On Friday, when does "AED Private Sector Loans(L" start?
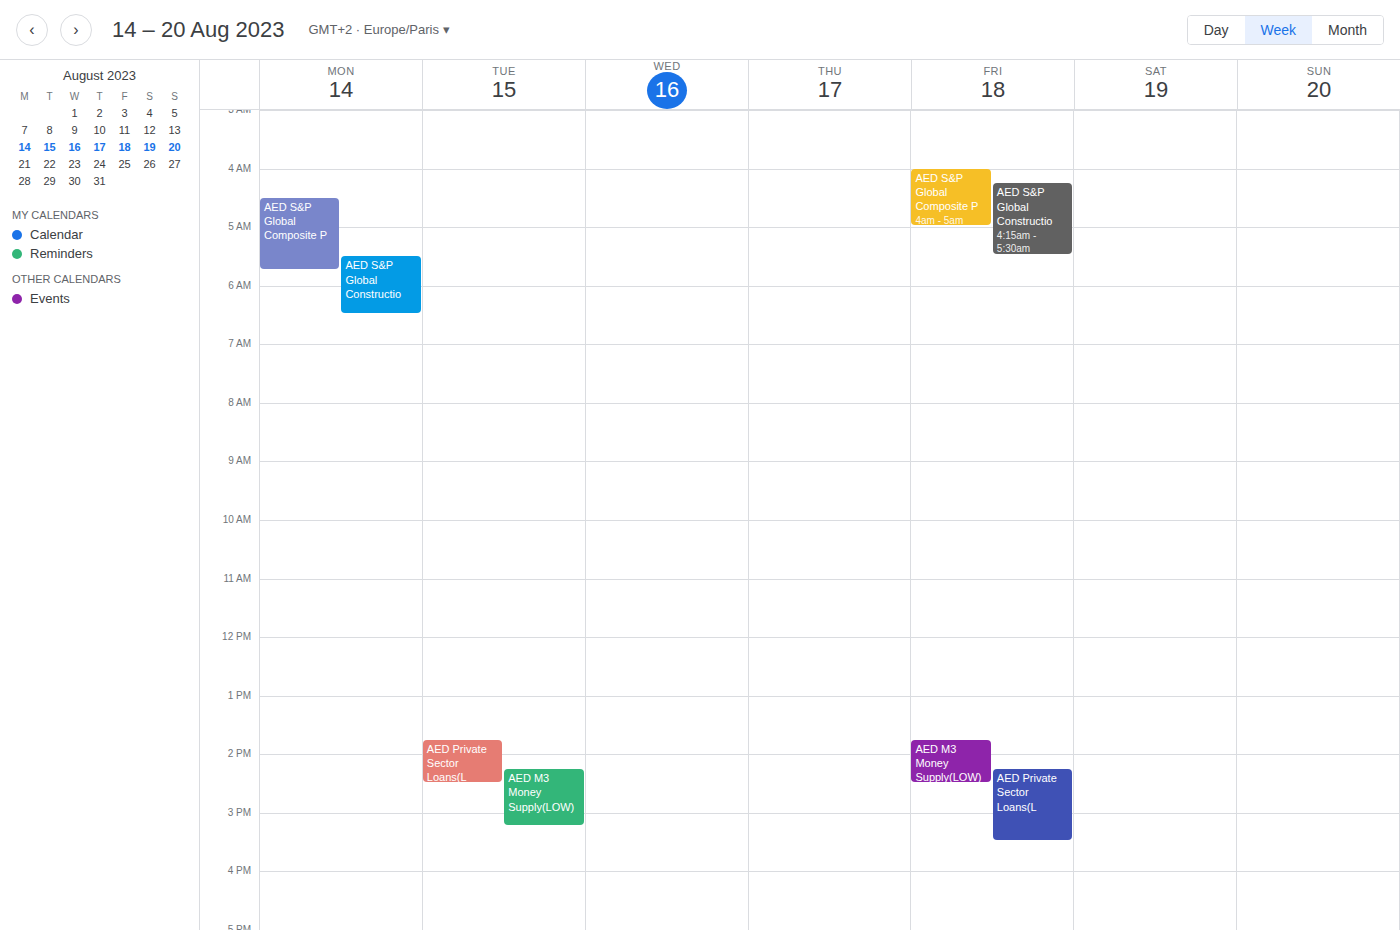
2:15 PM